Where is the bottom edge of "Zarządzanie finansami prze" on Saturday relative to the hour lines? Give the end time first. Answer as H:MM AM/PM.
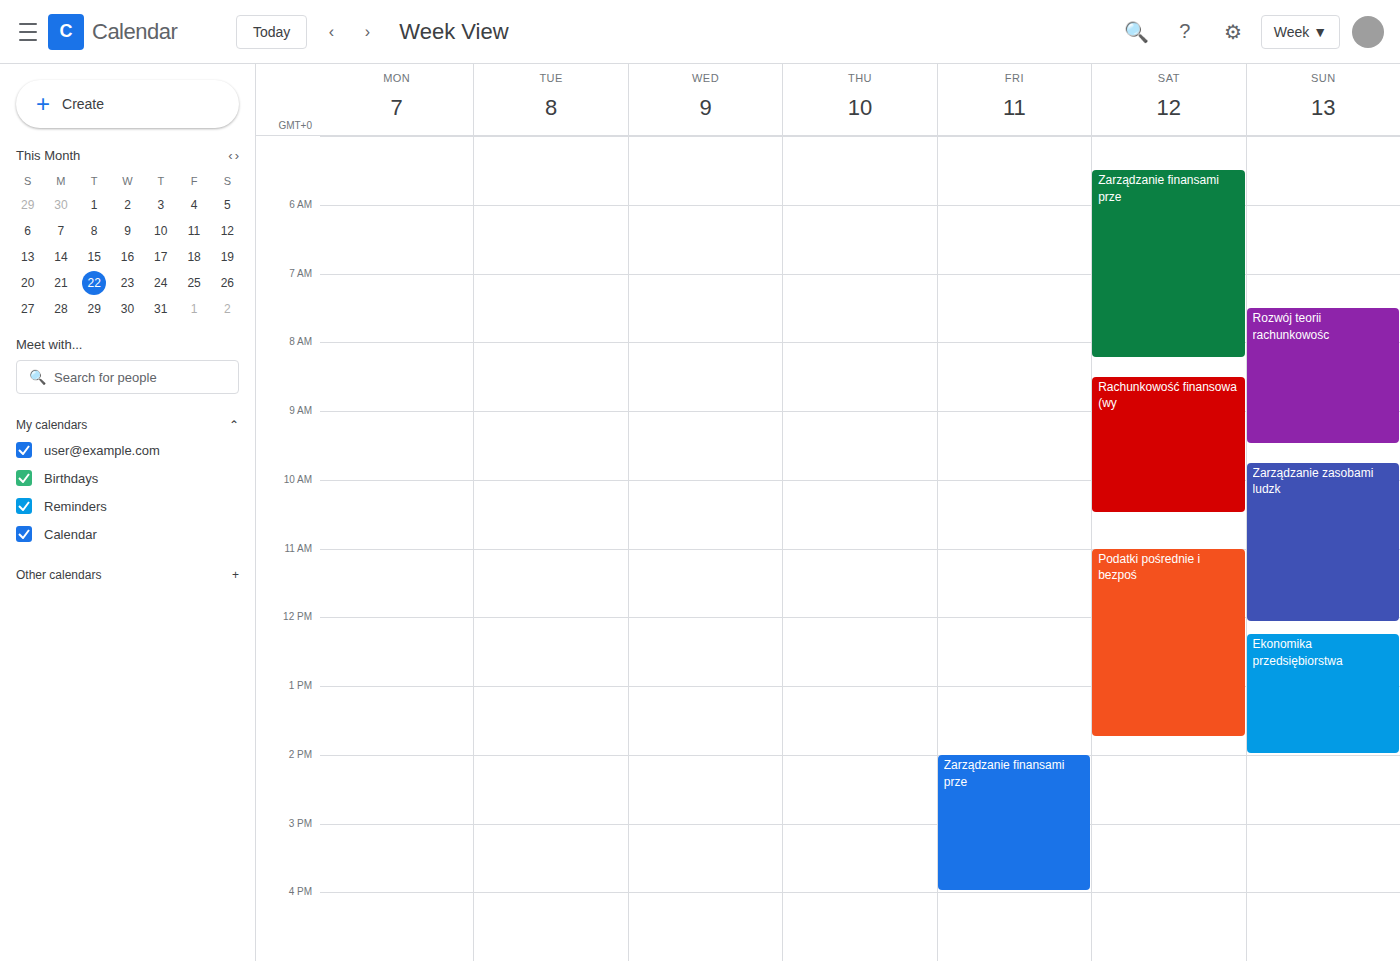
8:15 AM -- neither: a quarter of the way from the 8 AM line to the 9 AM line.